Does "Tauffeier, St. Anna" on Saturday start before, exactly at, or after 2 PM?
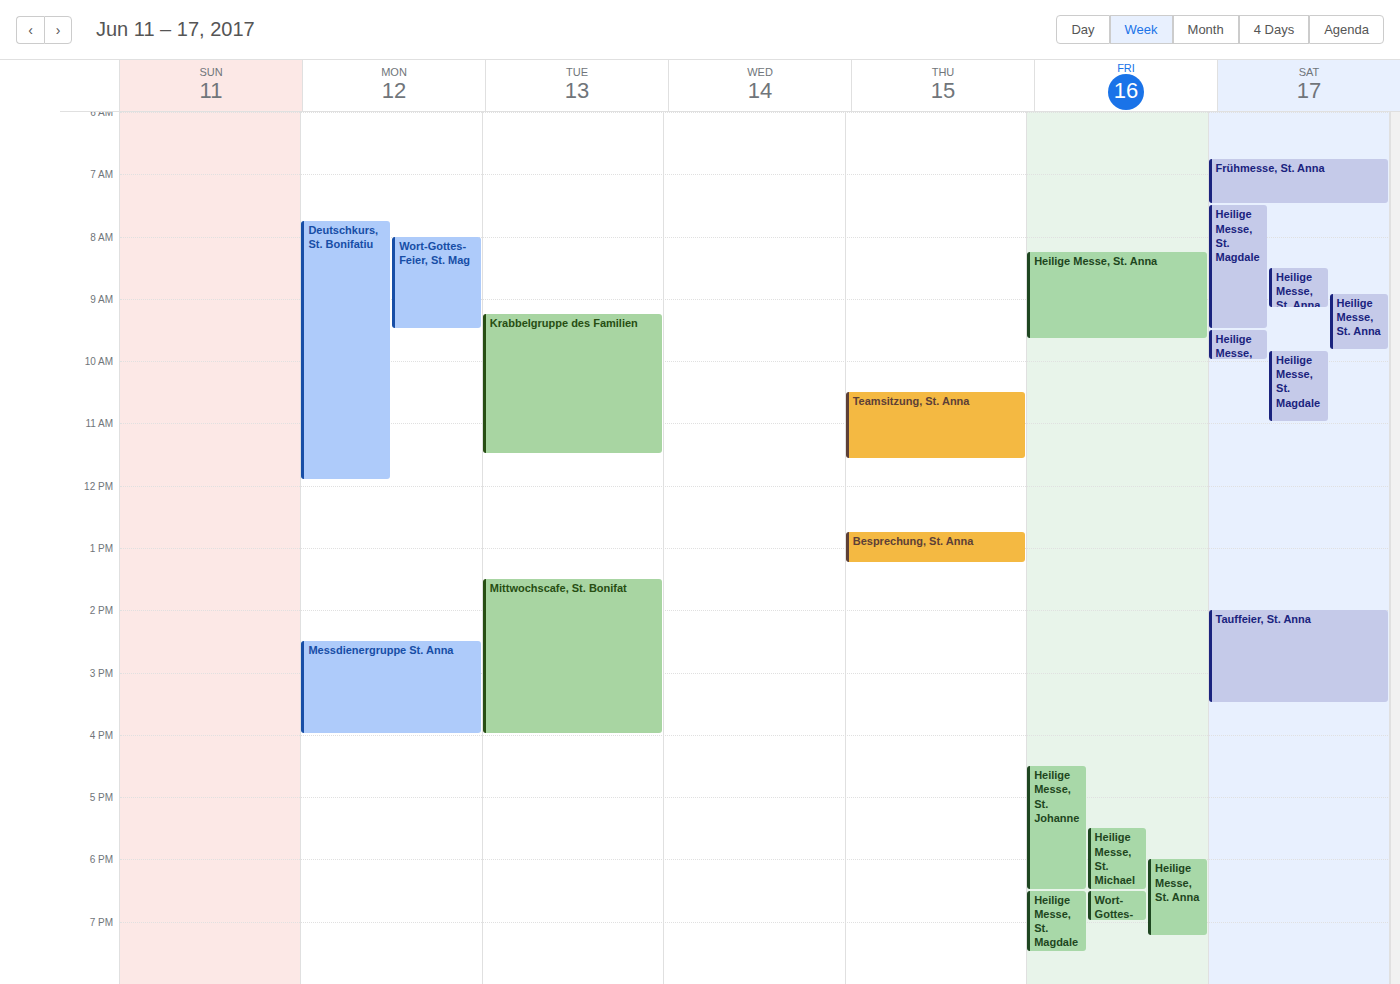
2:00 PM -- exactly at 2 PM, on the 2 PM line.